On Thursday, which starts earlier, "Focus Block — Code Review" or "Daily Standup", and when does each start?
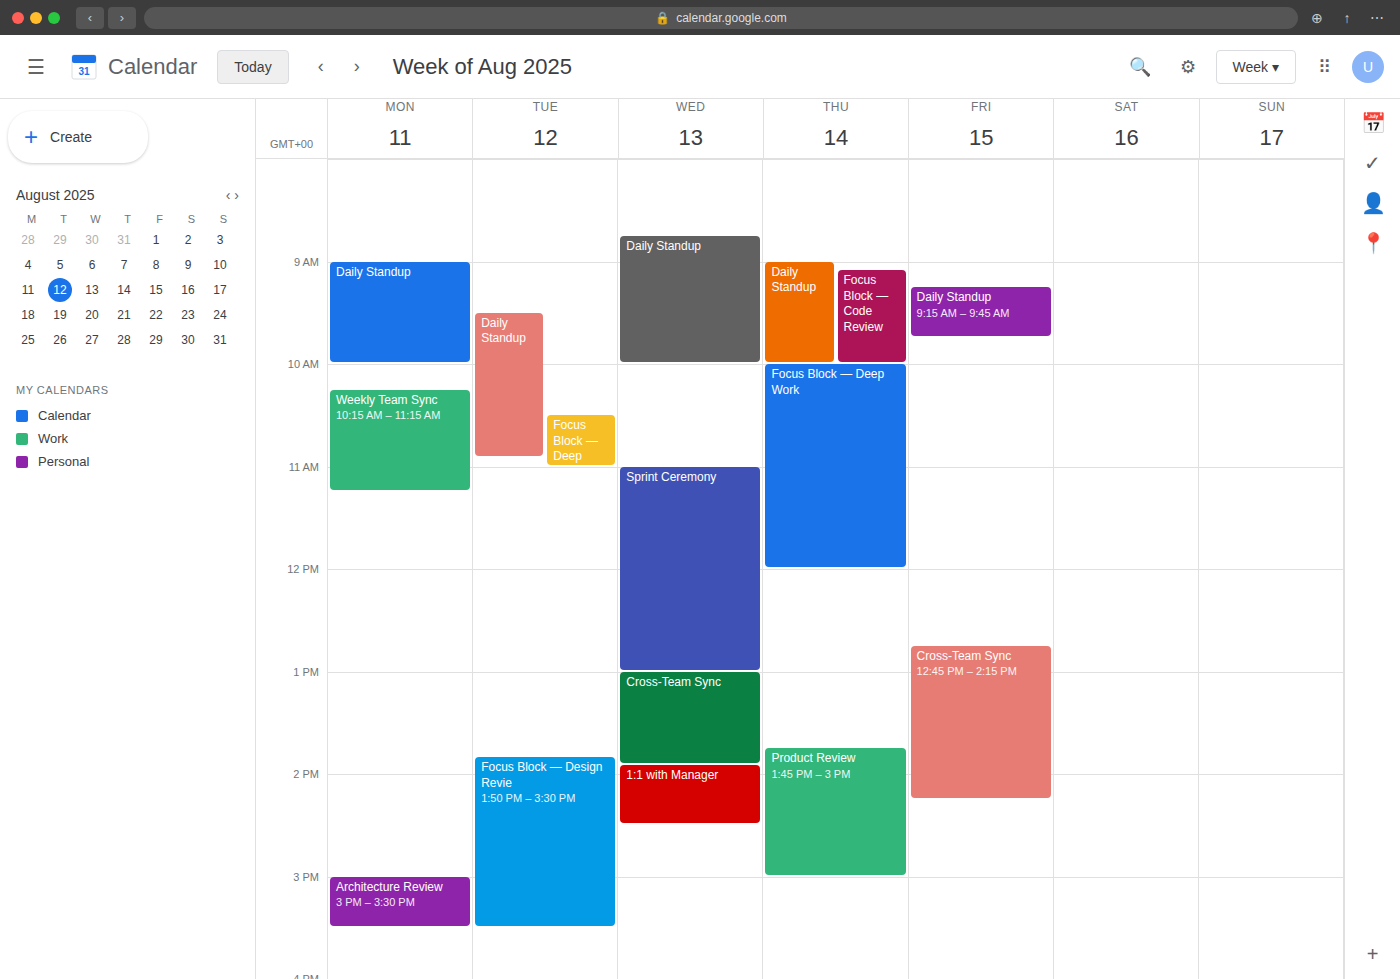
"Daily Standup" 9:00 AM; "Focus Block — Code Review" 9:05 AM.